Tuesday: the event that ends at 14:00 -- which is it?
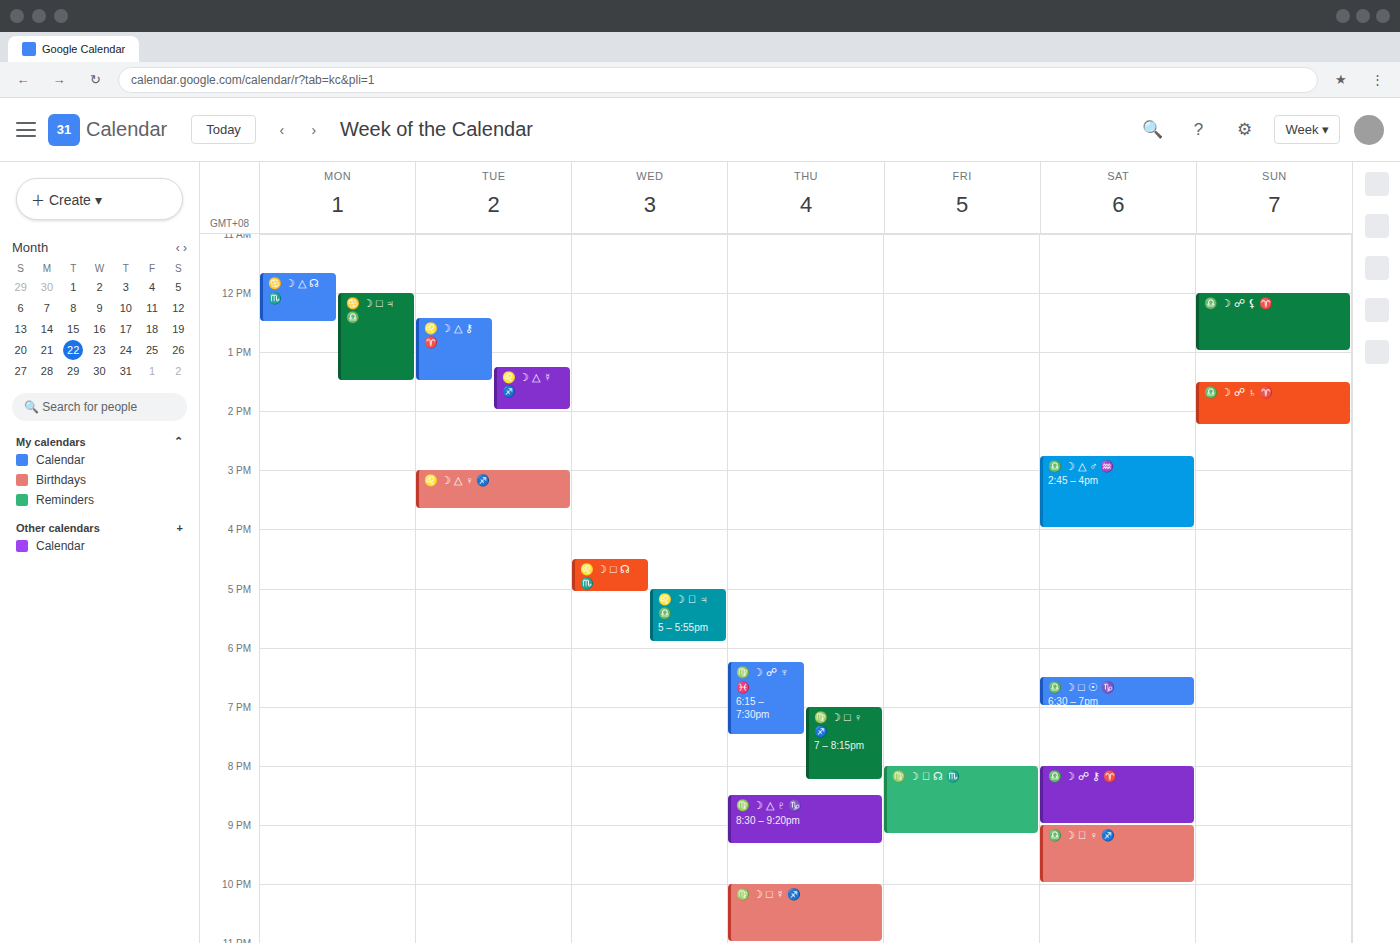
"♌️ ☽ △ ☿ ♐️"